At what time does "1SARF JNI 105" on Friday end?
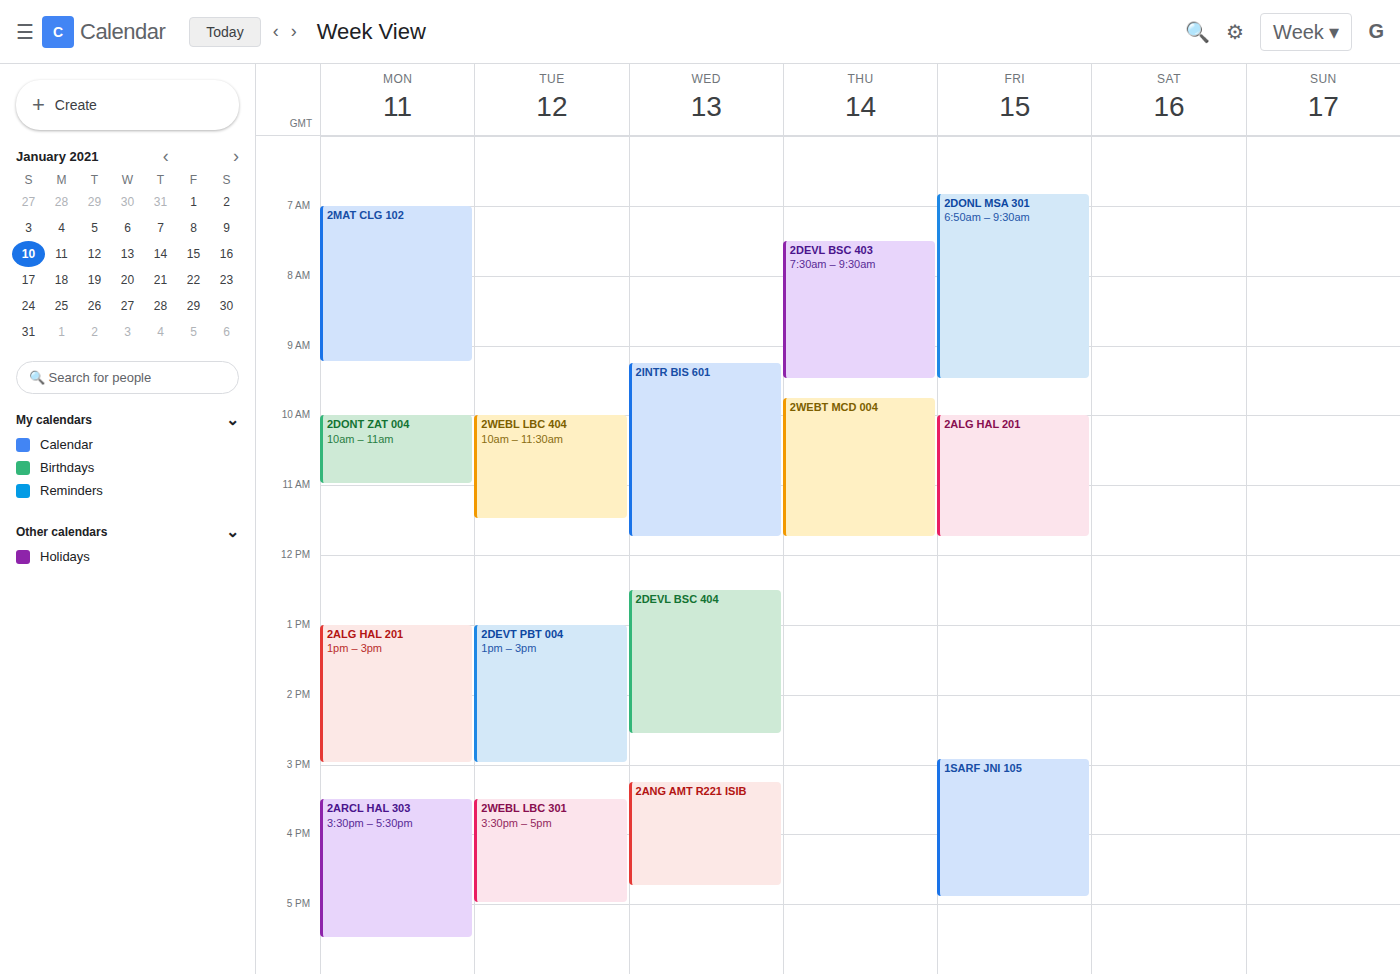
4:55 PM